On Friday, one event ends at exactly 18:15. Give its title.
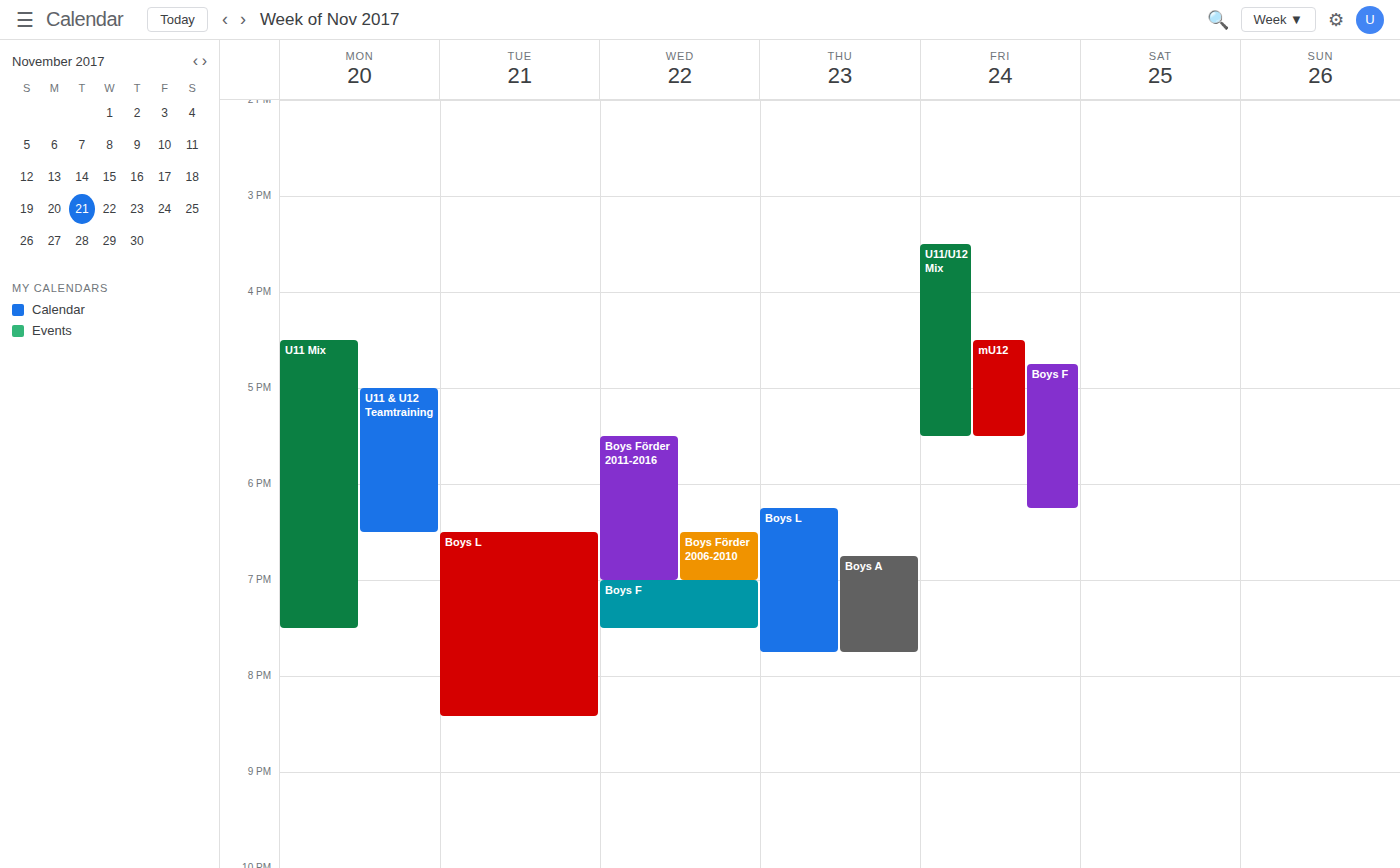
"Boys F"